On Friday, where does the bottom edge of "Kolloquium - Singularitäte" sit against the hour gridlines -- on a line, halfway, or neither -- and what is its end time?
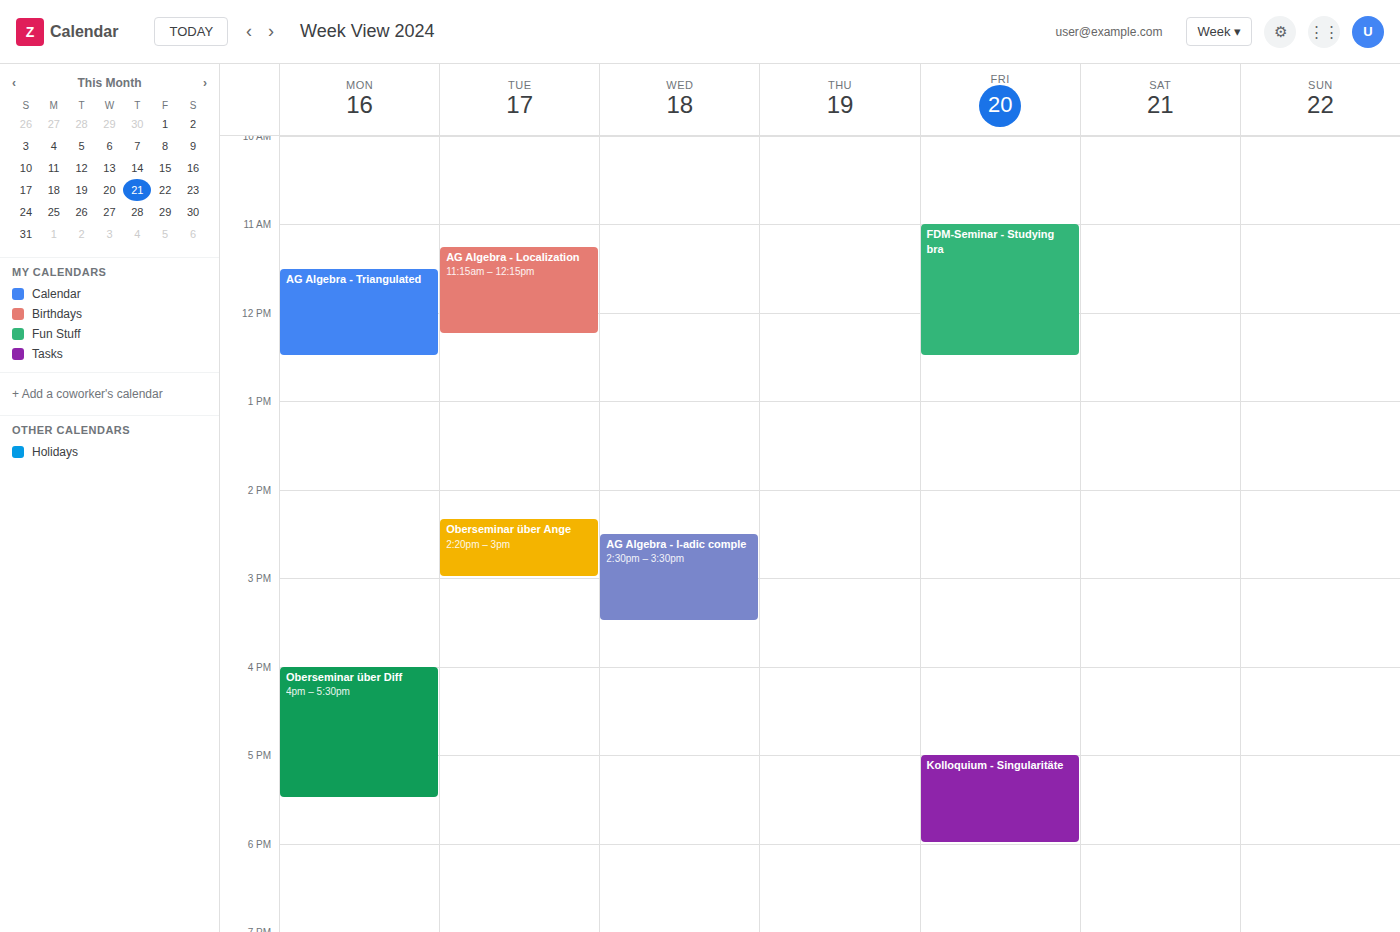
6:00 PM -- exactly on the 6 PM line.